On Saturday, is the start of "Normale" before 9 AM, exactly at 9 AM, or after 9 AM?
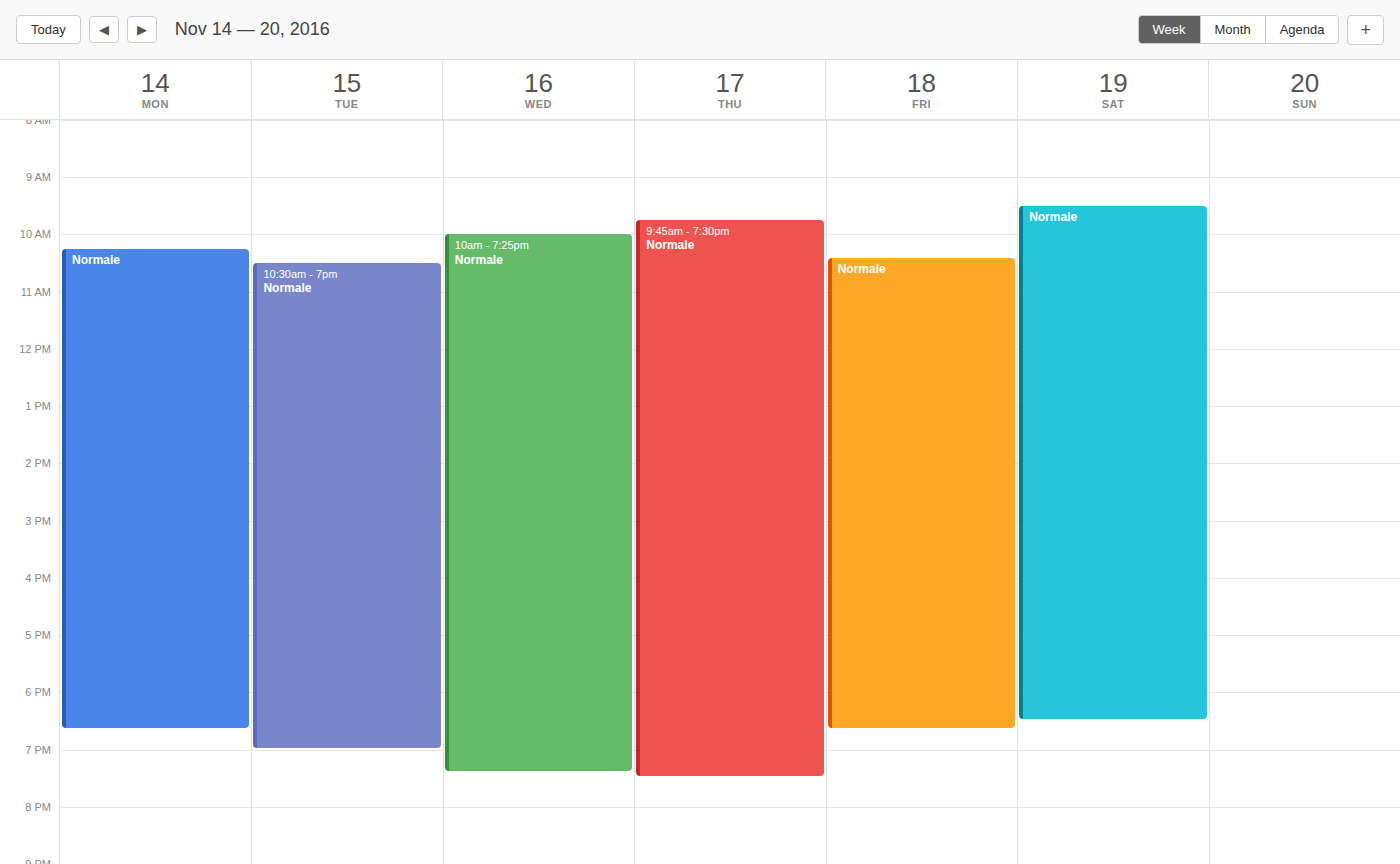
9:30 AM -- after 9 AM, 30 minutes below the 9 AM line.